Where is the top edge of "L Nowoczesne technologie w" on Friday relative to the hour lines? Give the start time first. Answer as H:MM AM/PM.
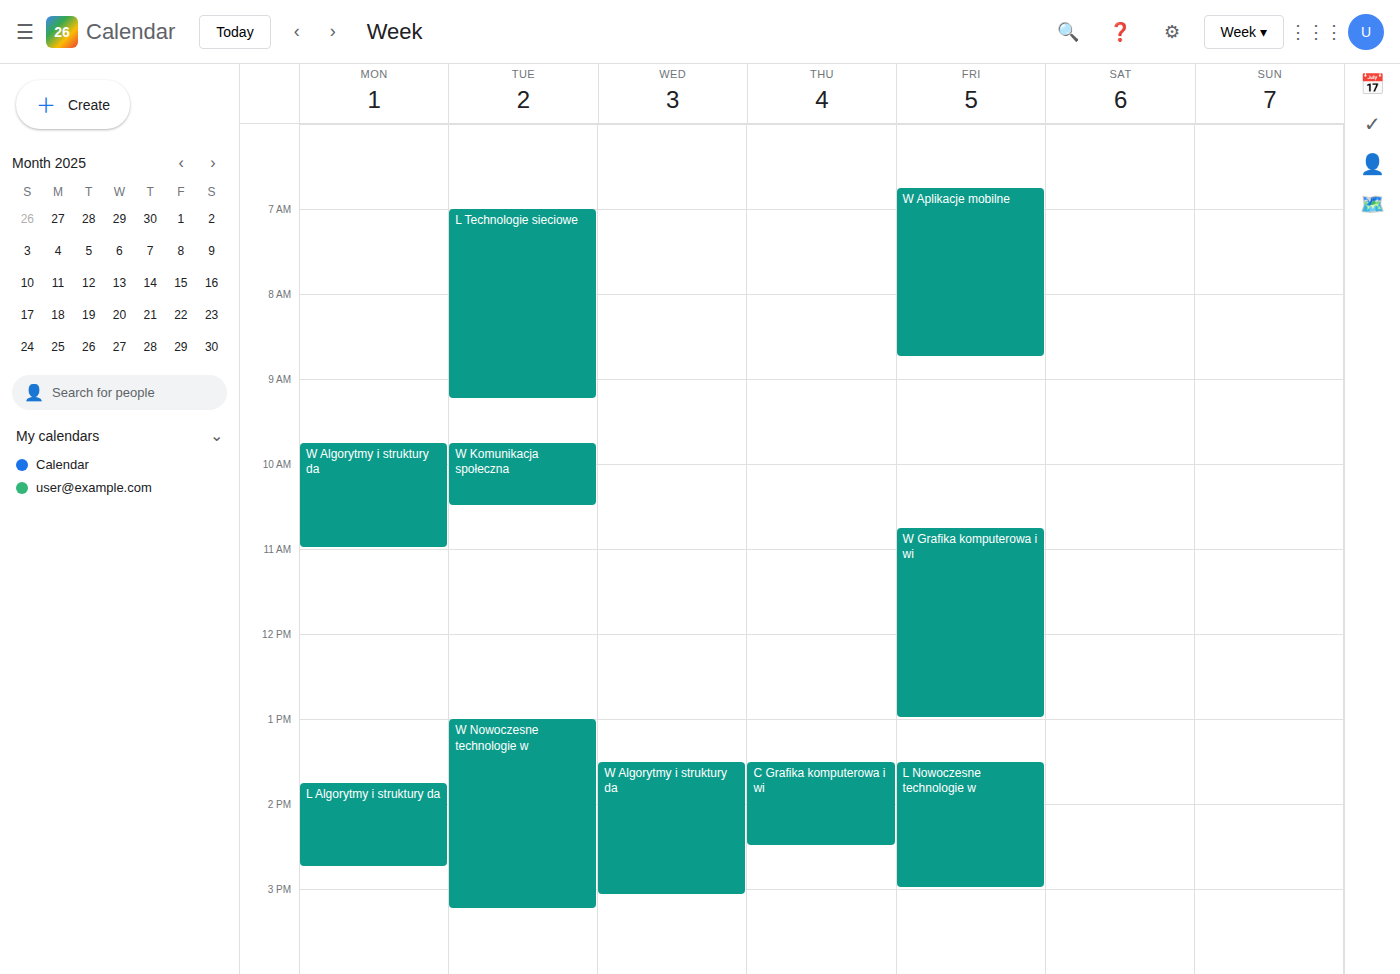
1:30 PM -- halfway between the 1 PM and 2 PM lines.